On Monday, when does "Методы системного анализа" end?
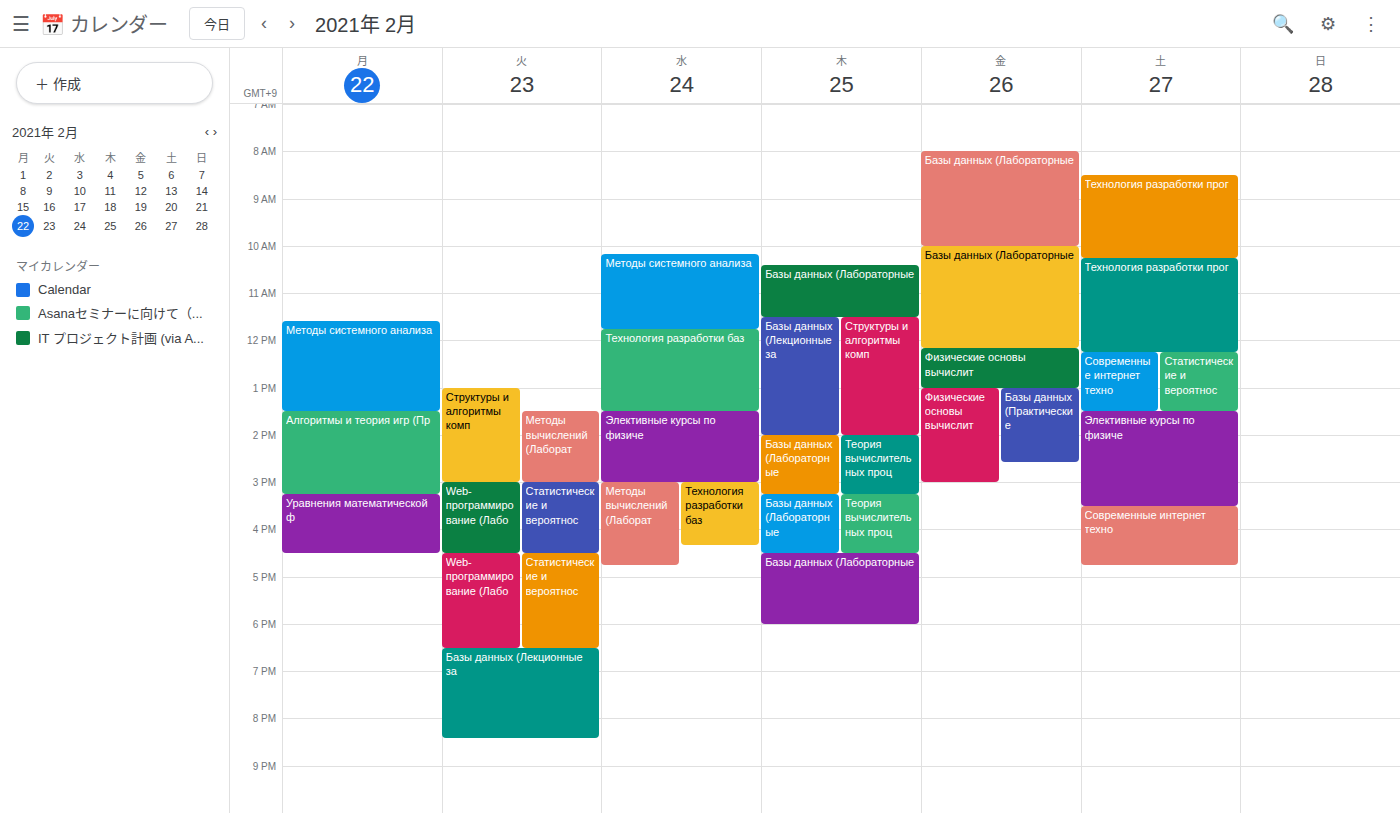
1:30 PM